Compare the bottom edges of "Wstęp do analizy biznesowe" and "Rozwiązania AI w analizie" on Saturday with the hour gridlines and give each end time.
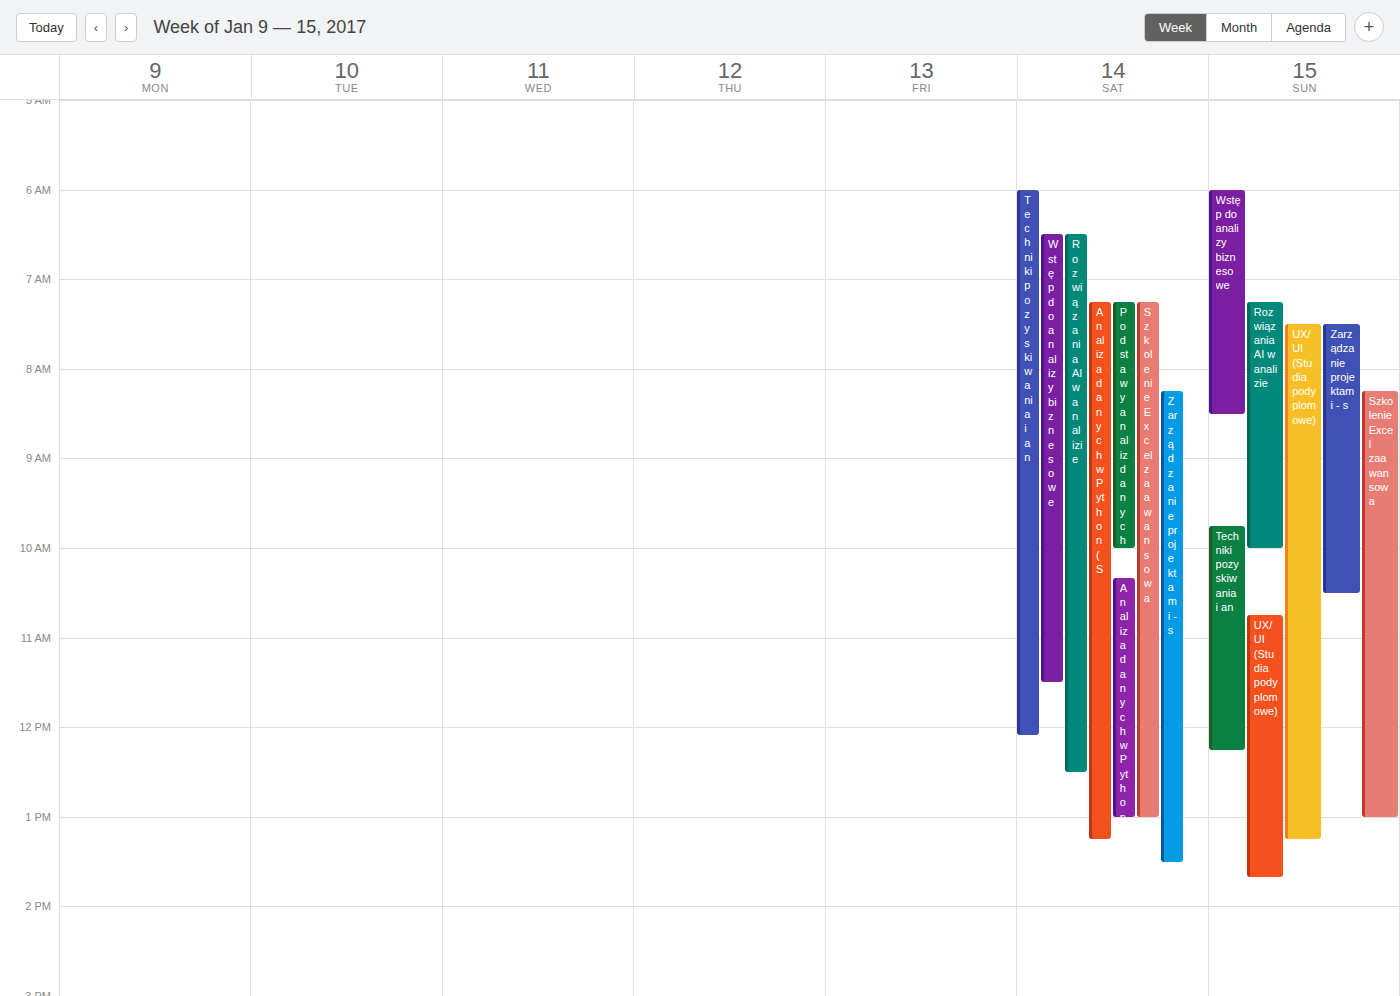
"Wstęp do analizy biznesowe": 11:30 AM, halfway between the 11 AM and 12 PM lines. "Rozwiązania AI w analizie": 12:30 PM, halfway between the 12 PM and 1 PM lines.